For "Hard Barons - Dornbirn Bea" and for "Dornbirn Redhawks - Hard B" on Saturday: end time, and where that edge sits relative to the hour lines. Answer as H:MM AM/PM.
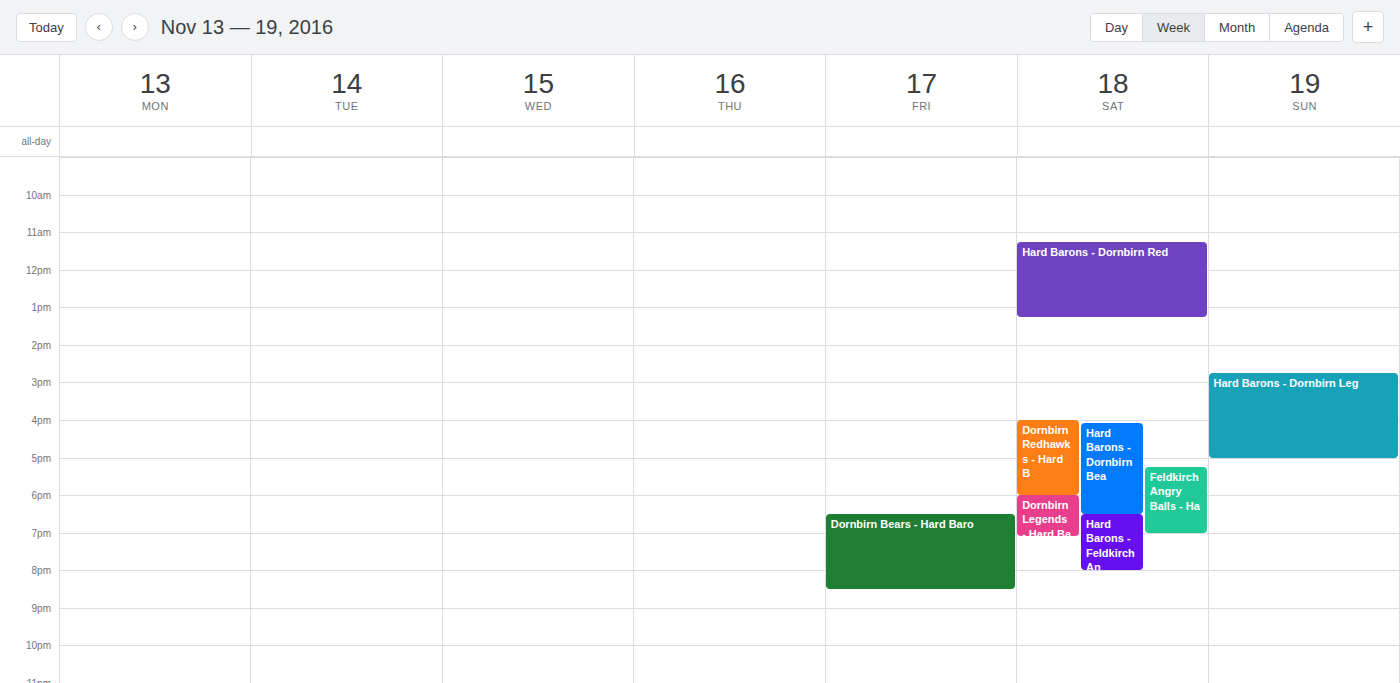
"Hard Barons - Dornbirn Bea": 6:30 PM, halfway between the 6 PM and 7 PM lines. "Dornbirn Redhawks - Hard B": 6:00 PM, exactly on the 6 PM line.